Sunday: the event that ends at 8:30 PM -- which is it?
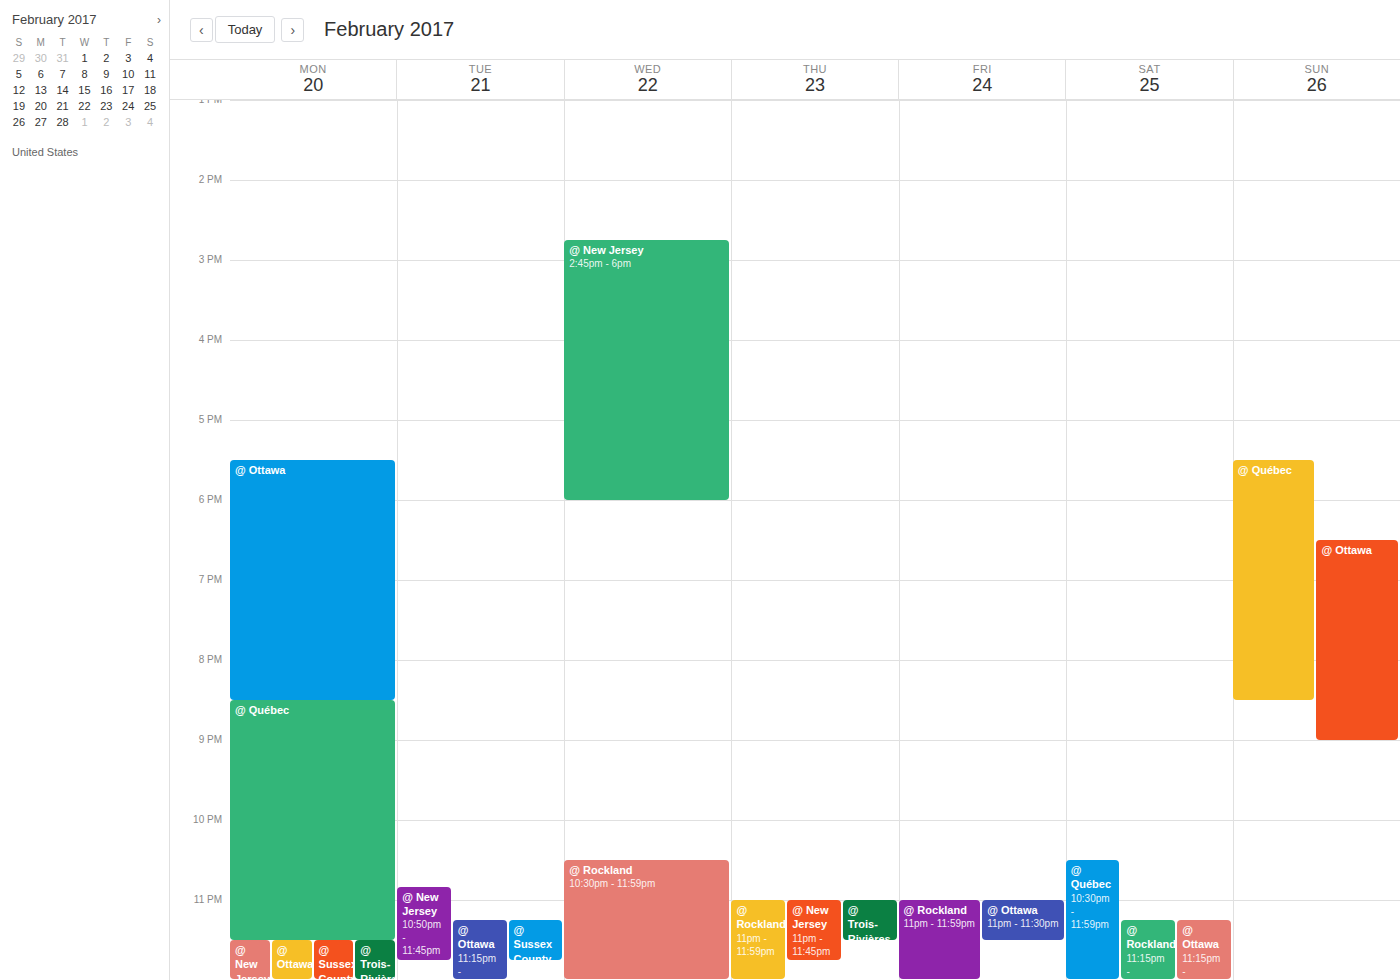
"@ Québec"